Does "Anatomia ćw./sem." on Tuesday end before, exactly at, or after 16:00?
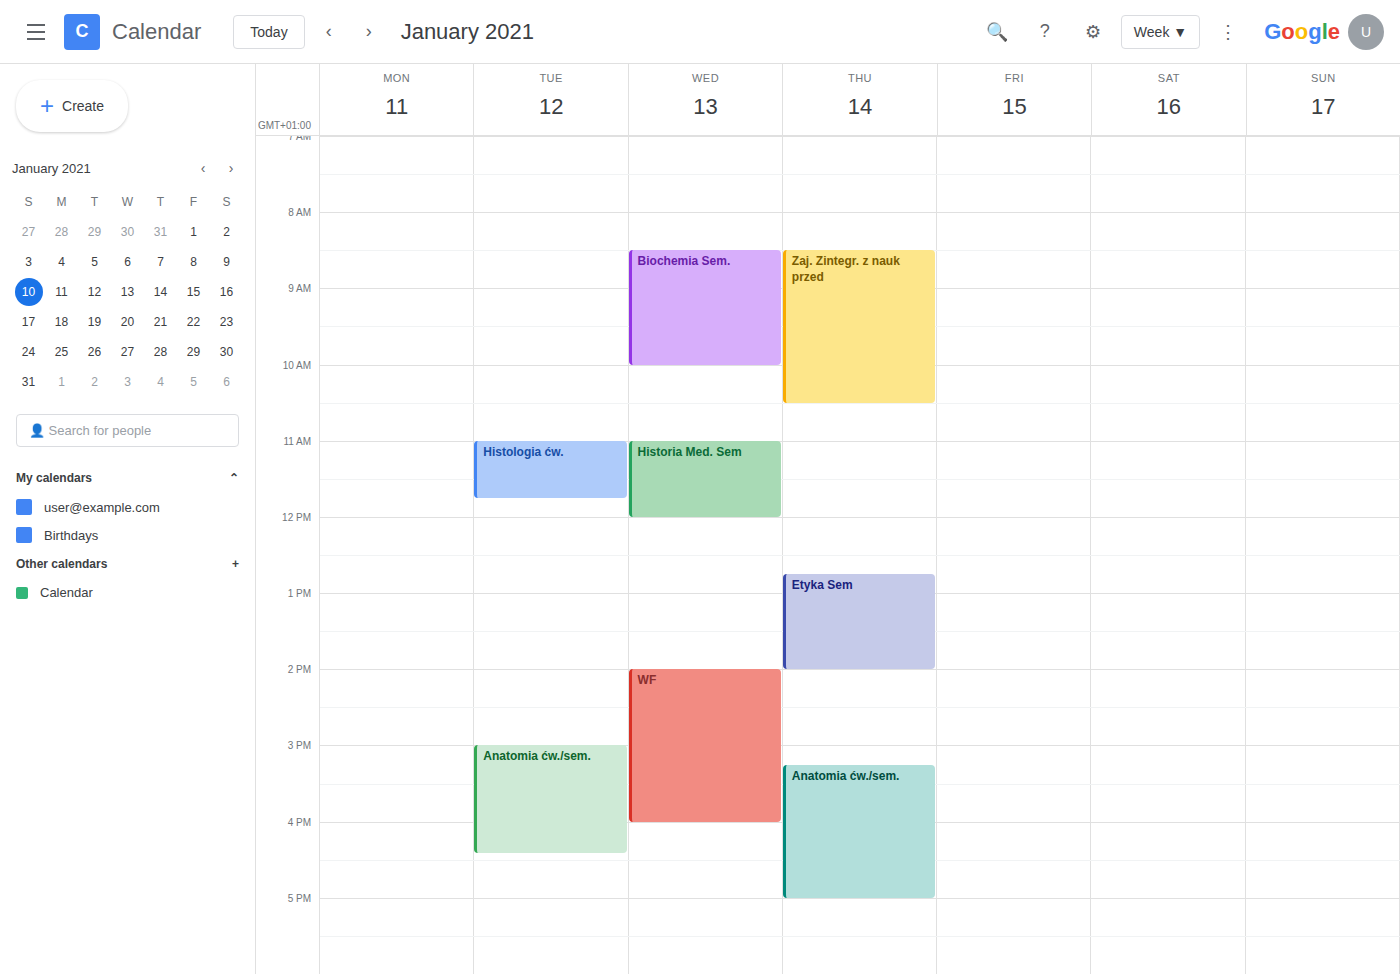
16:25 -- after 16:00, 25 minutes below the 16:00 line.